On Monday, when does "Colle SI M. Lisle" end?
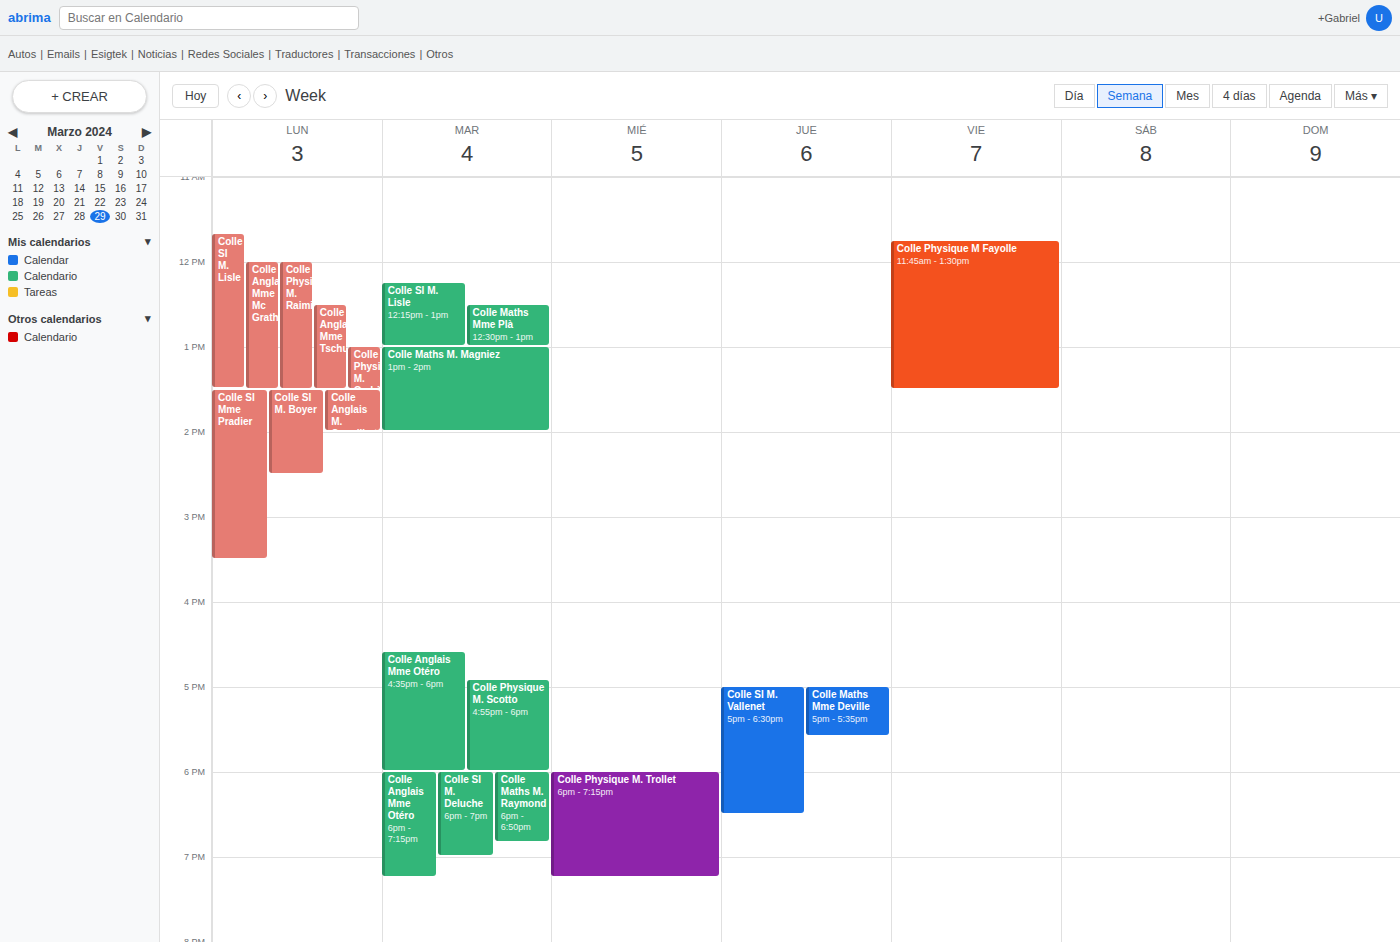
1:30 PM